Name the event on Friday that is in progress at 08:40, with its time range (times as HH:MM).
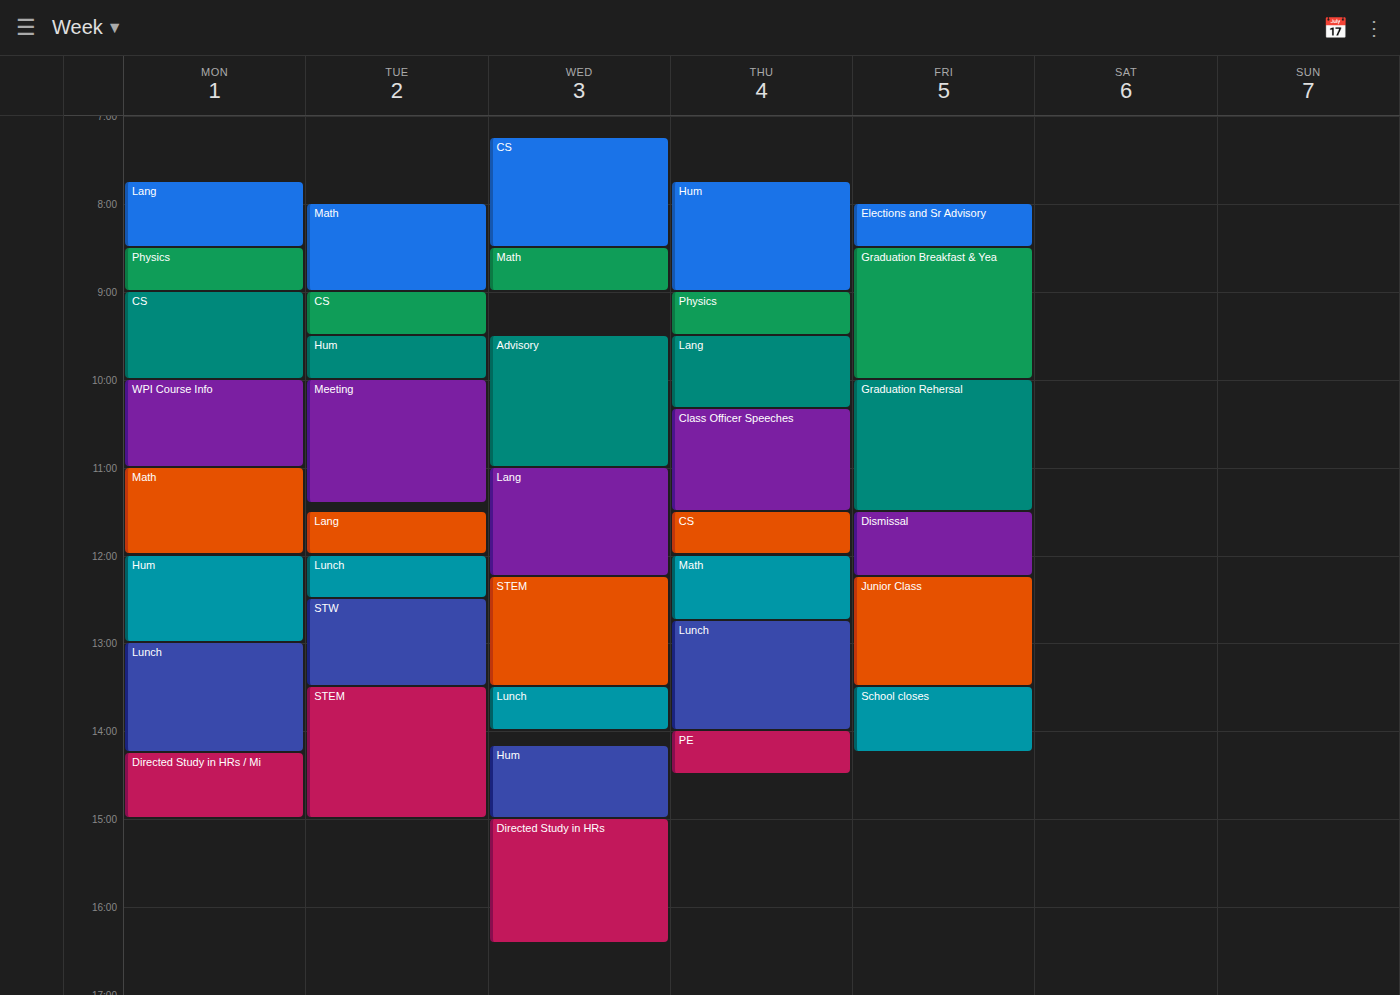
"Graduation Breakfast & Yea", 08:30 to 10:00